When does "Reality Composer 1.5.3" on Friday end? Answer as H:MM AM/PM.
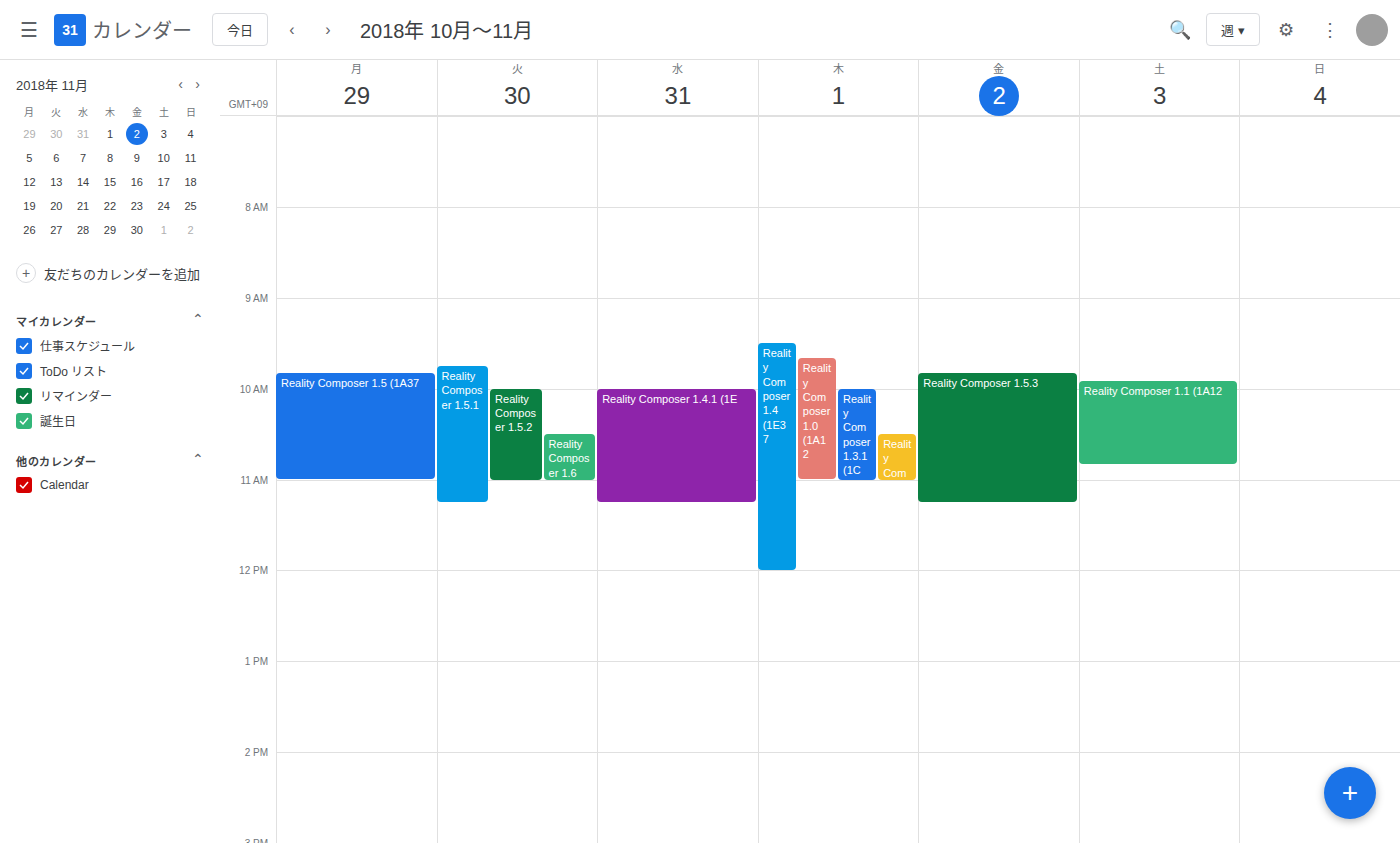
11:15 AM